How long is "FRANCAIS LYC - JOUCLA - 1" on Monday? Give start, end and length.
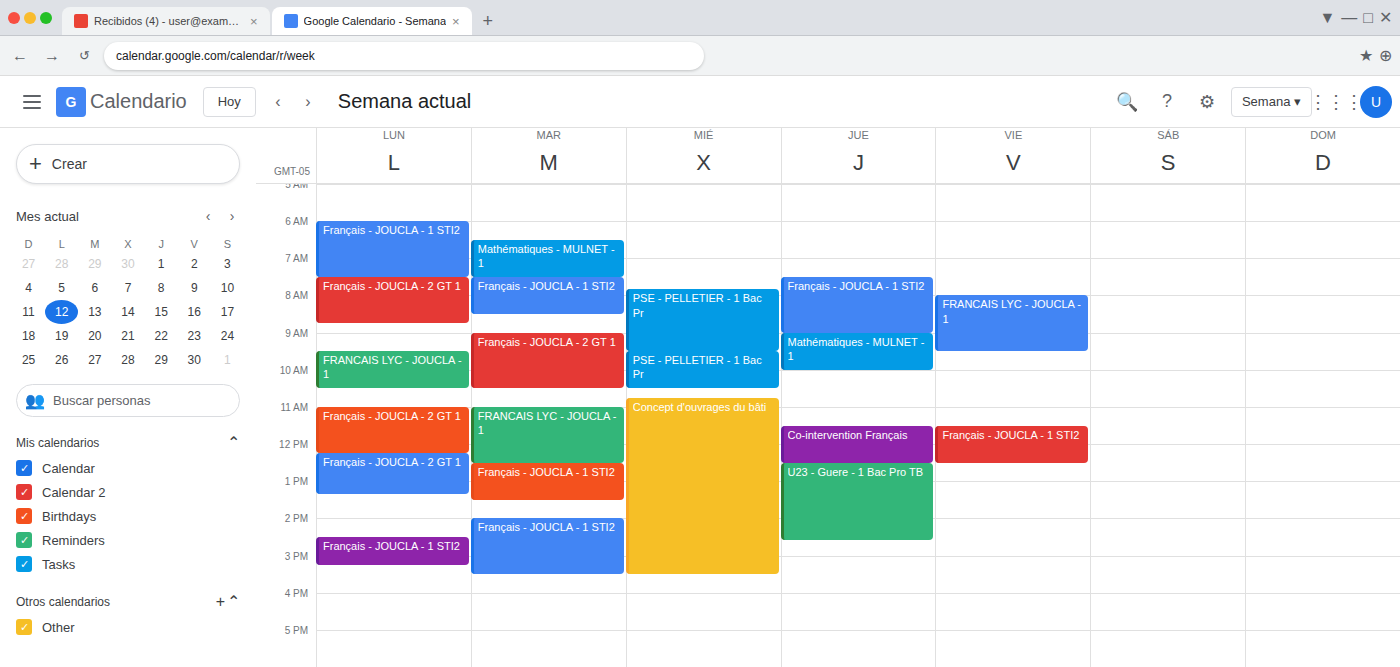
9:30 AM to 10:30 AM, 1 hour